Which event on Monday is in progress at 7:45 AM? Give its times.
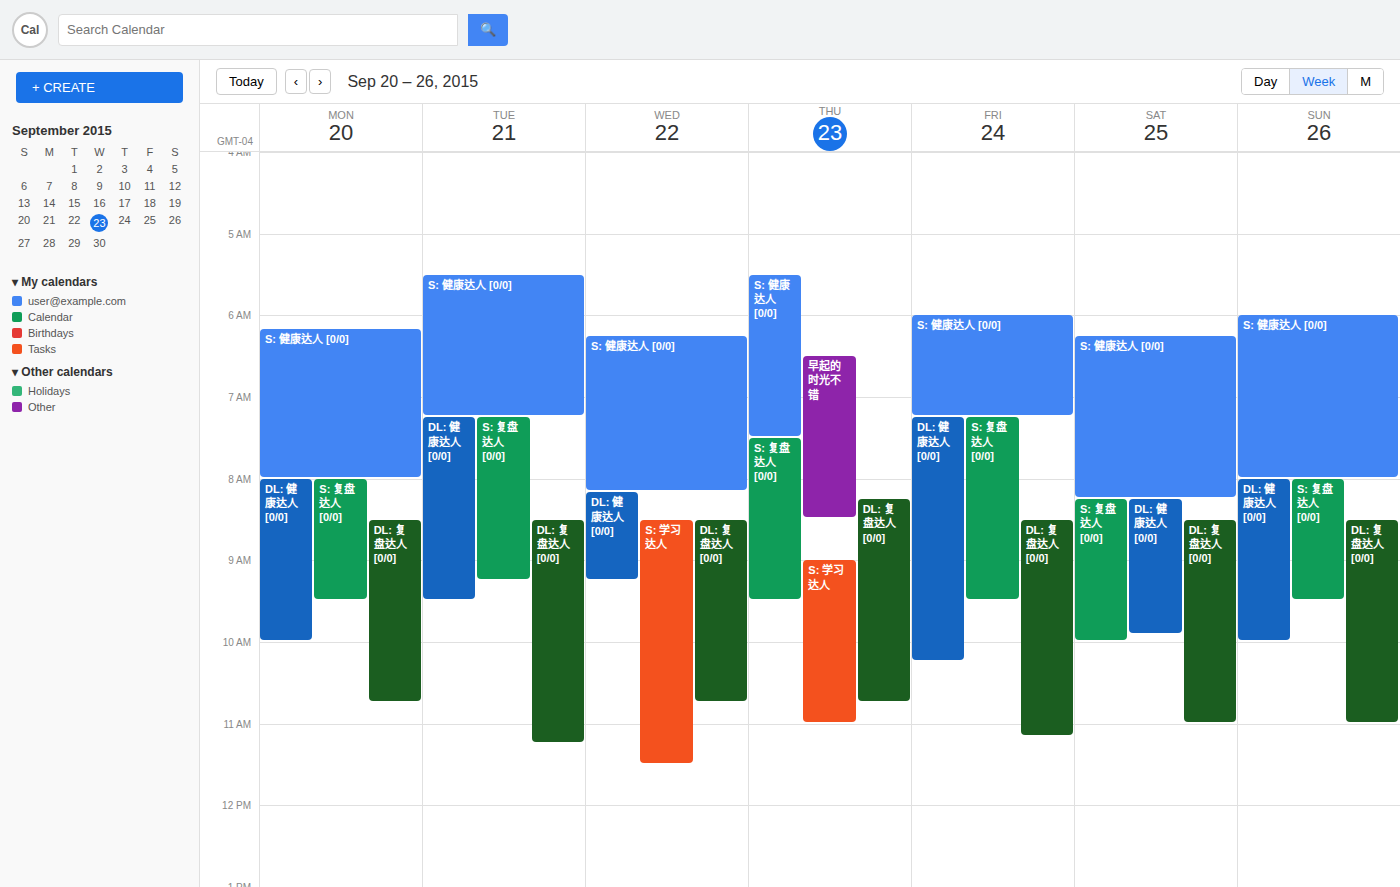
"S: 健康达人 [0/0]", 6:10 AM to 8:00 AM